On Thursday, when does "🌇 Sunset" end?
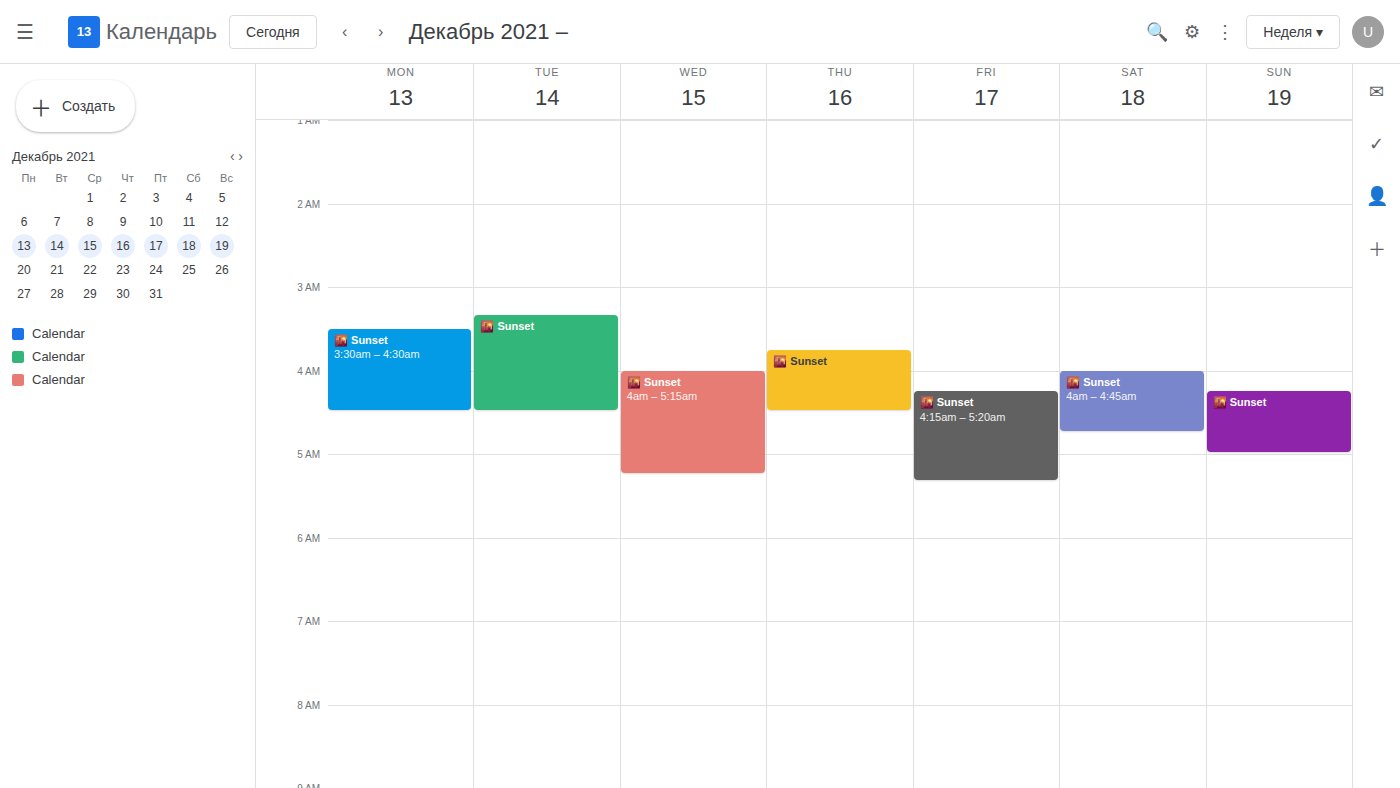
4:30 AM